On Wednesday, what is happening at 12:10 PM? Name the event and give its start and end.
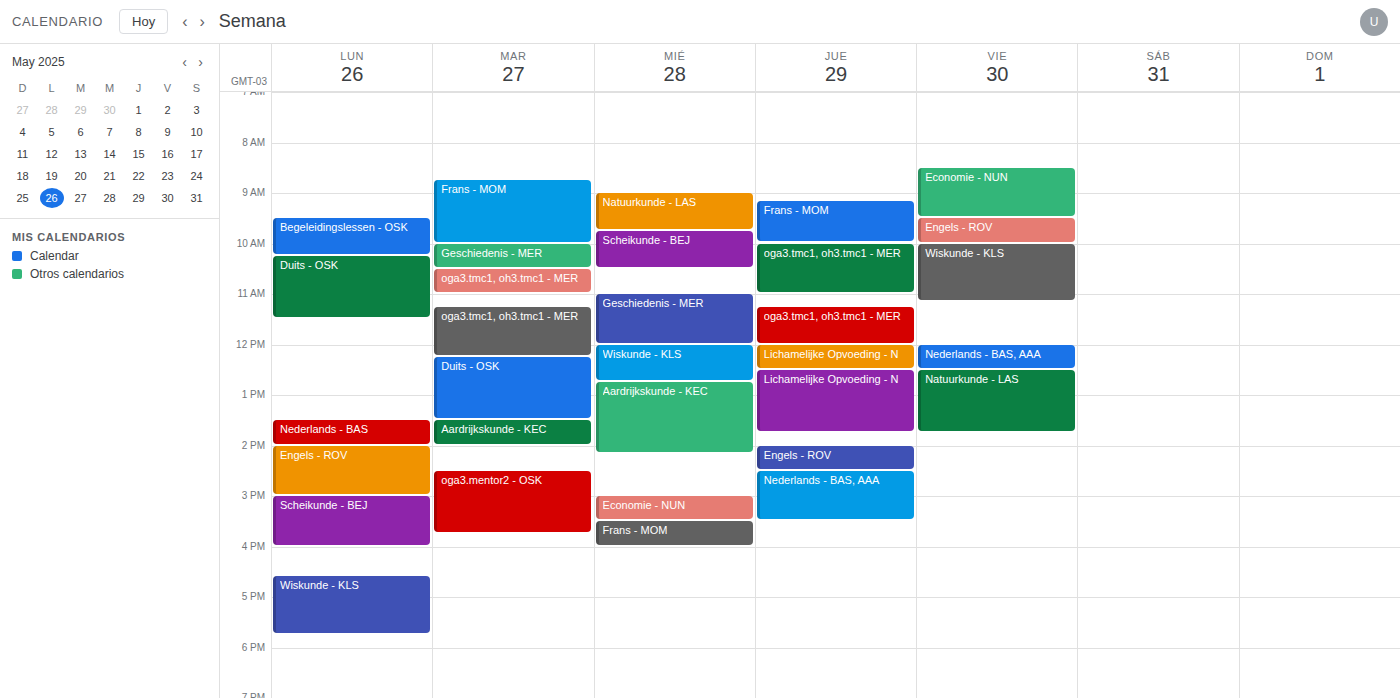
"Wiskunde - KLS", 12:00 PM to 12:45 PM